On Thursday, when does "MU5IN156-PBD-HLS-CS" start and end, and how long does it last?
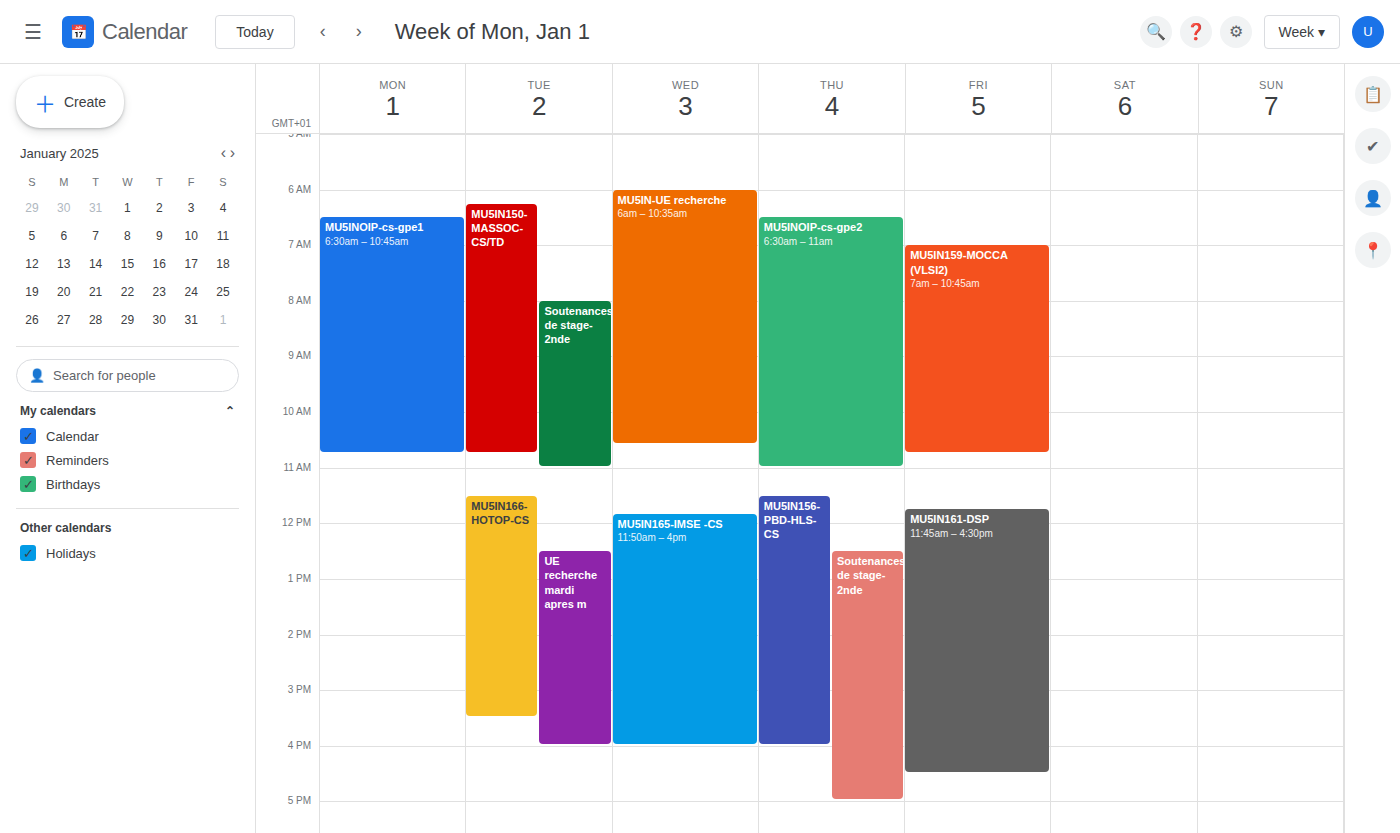
11:30 AM to 4:00 PM, 4 hours 30 minutes